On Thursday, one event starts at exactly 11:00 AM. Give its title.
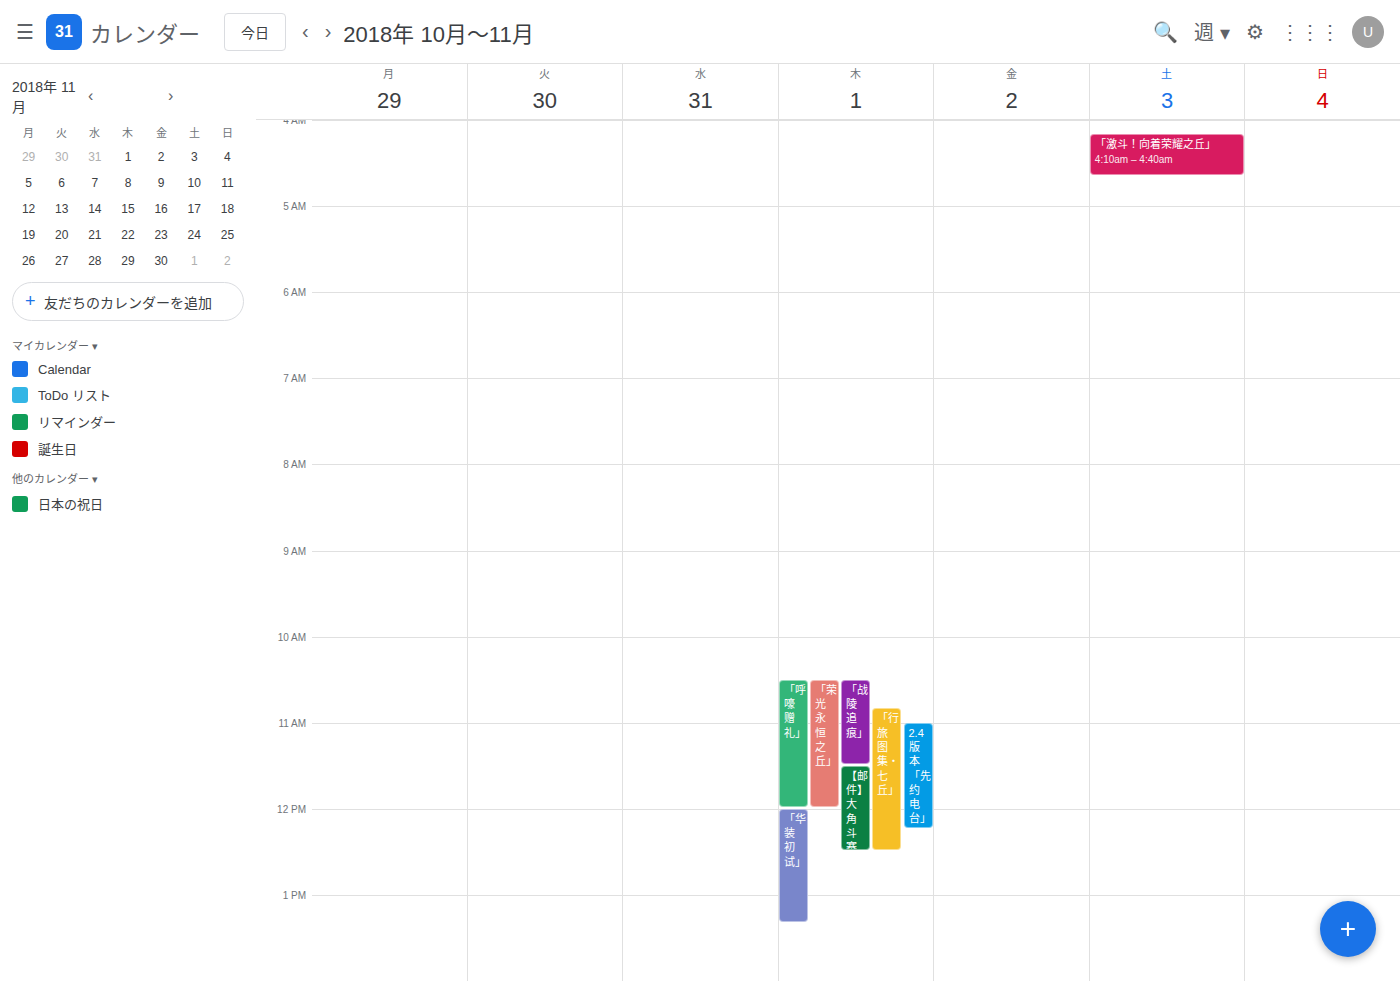
"2.4版本「先约电台」"